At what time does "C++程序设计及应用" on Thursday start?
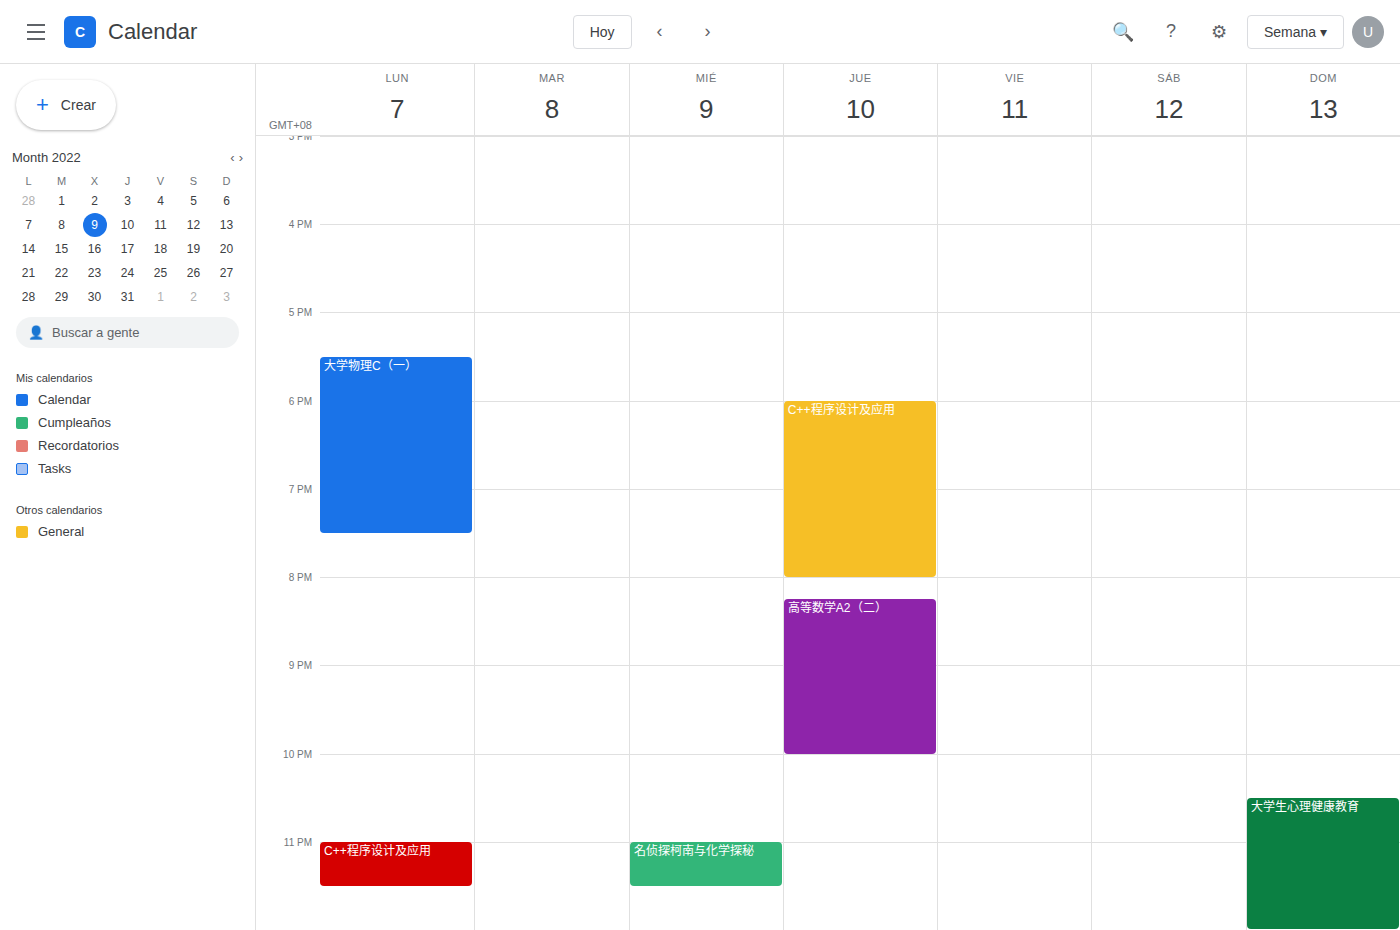
6:00 PM